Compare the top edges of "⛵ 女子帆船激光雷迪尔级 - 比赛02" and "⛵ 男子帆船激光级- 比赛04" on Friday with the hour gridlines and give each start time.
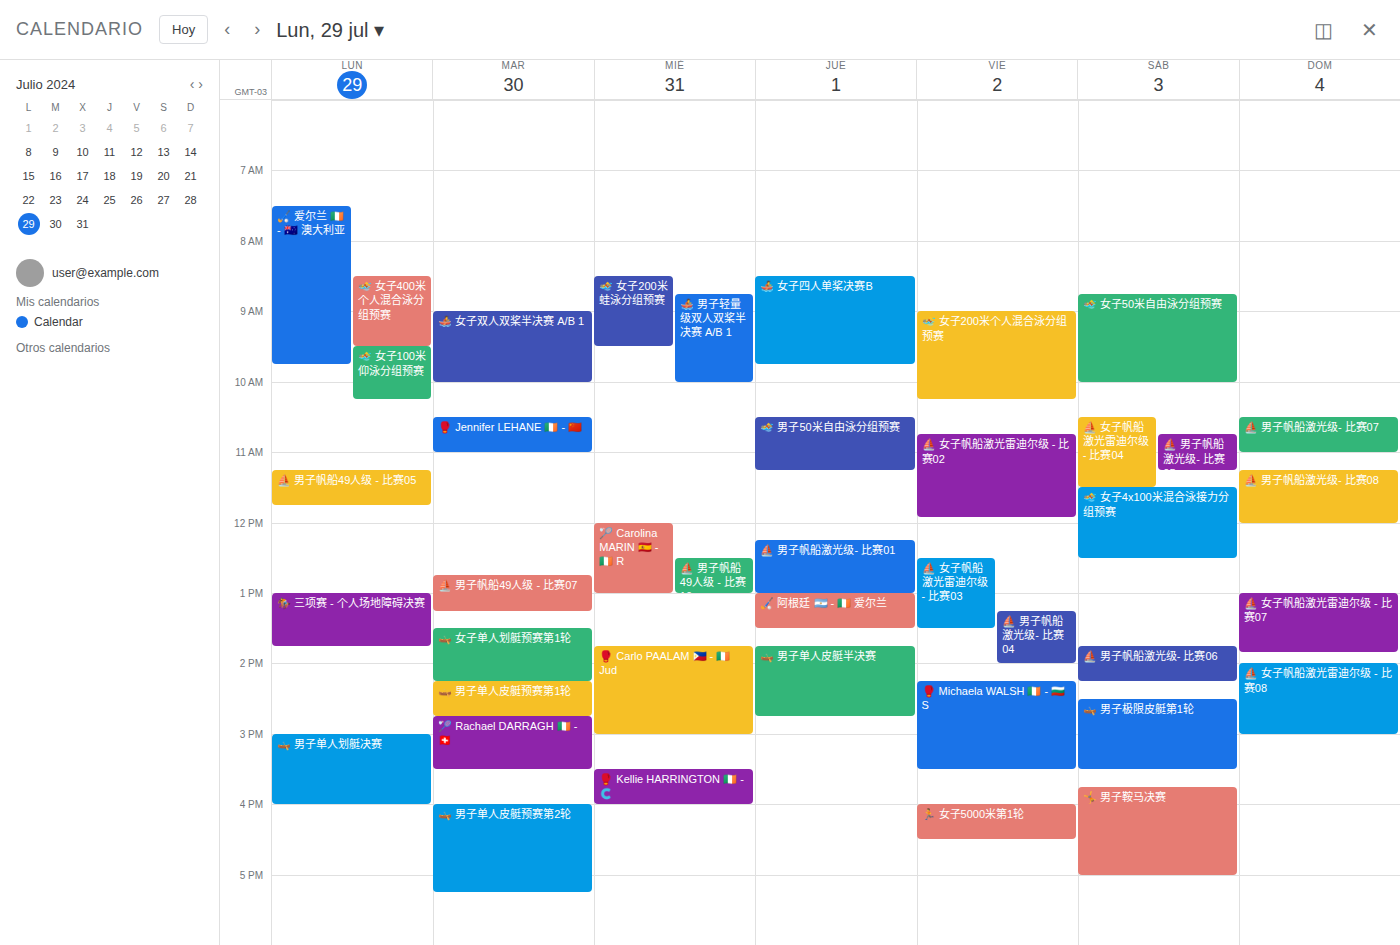
"⛵ 女子帆船激光雷迪尔级 - 比赛02": 10:45 AM, neither: three quarters of the way from the 10 AM line to the 11 AM line. "⛵ 男子帆船激光级- 比赛04": 1:15 PM, neither: a quarter of the way from the 1 PM line to the 2 PM line.